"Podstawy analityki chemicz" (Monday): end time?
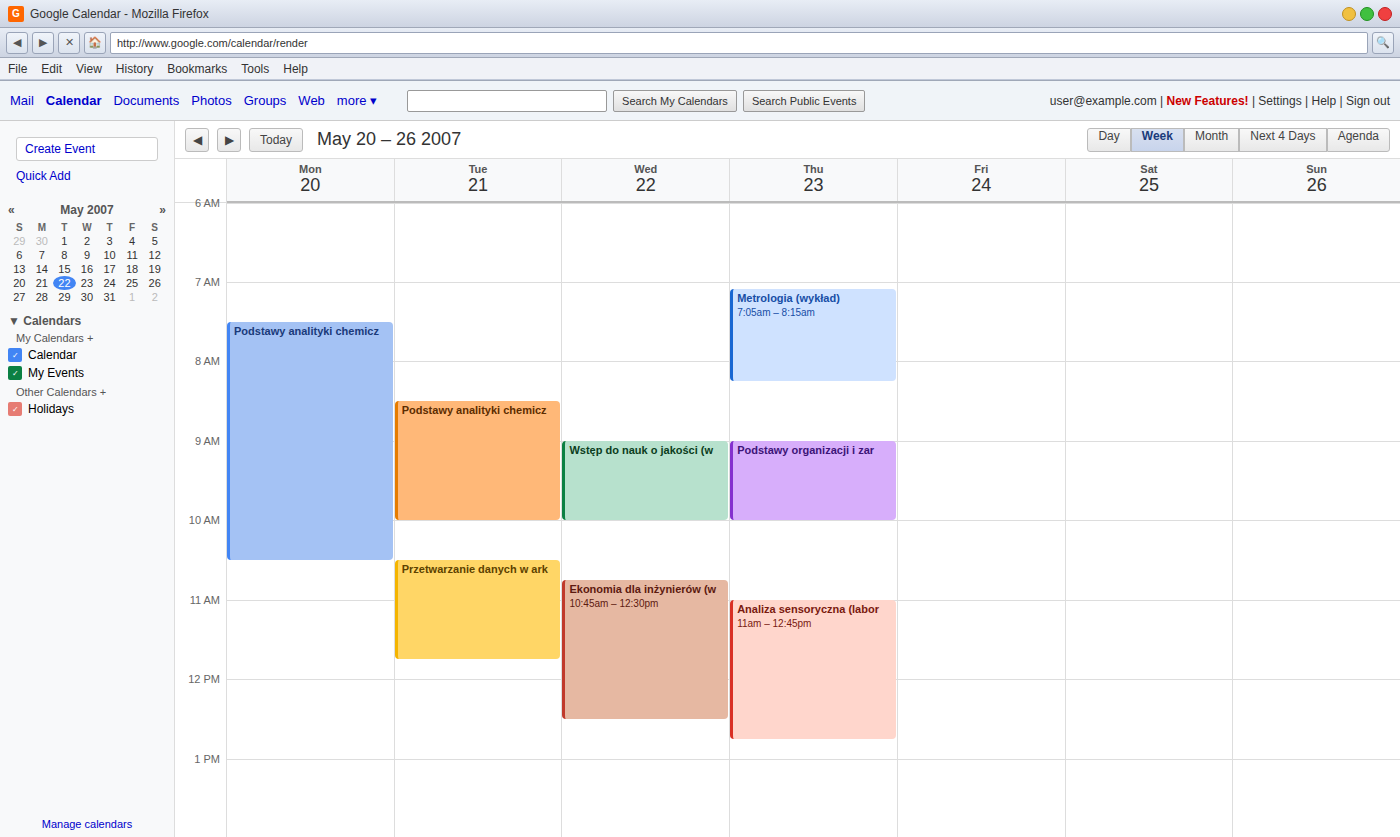
10:30 AM